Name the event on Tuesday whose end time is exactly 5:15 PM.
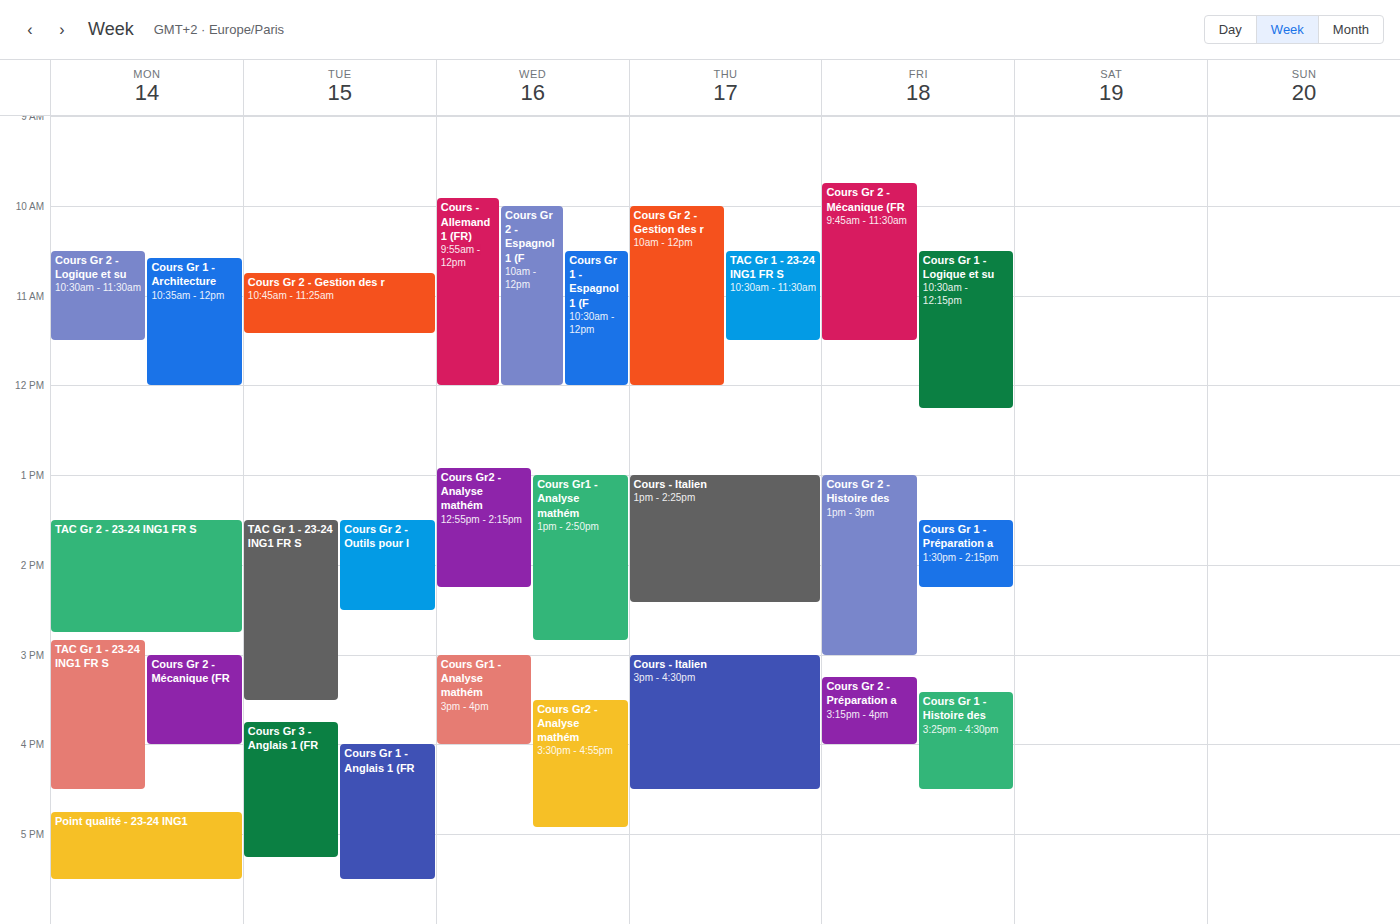
"Cours Gr 3 - Anglais 1 (FR"